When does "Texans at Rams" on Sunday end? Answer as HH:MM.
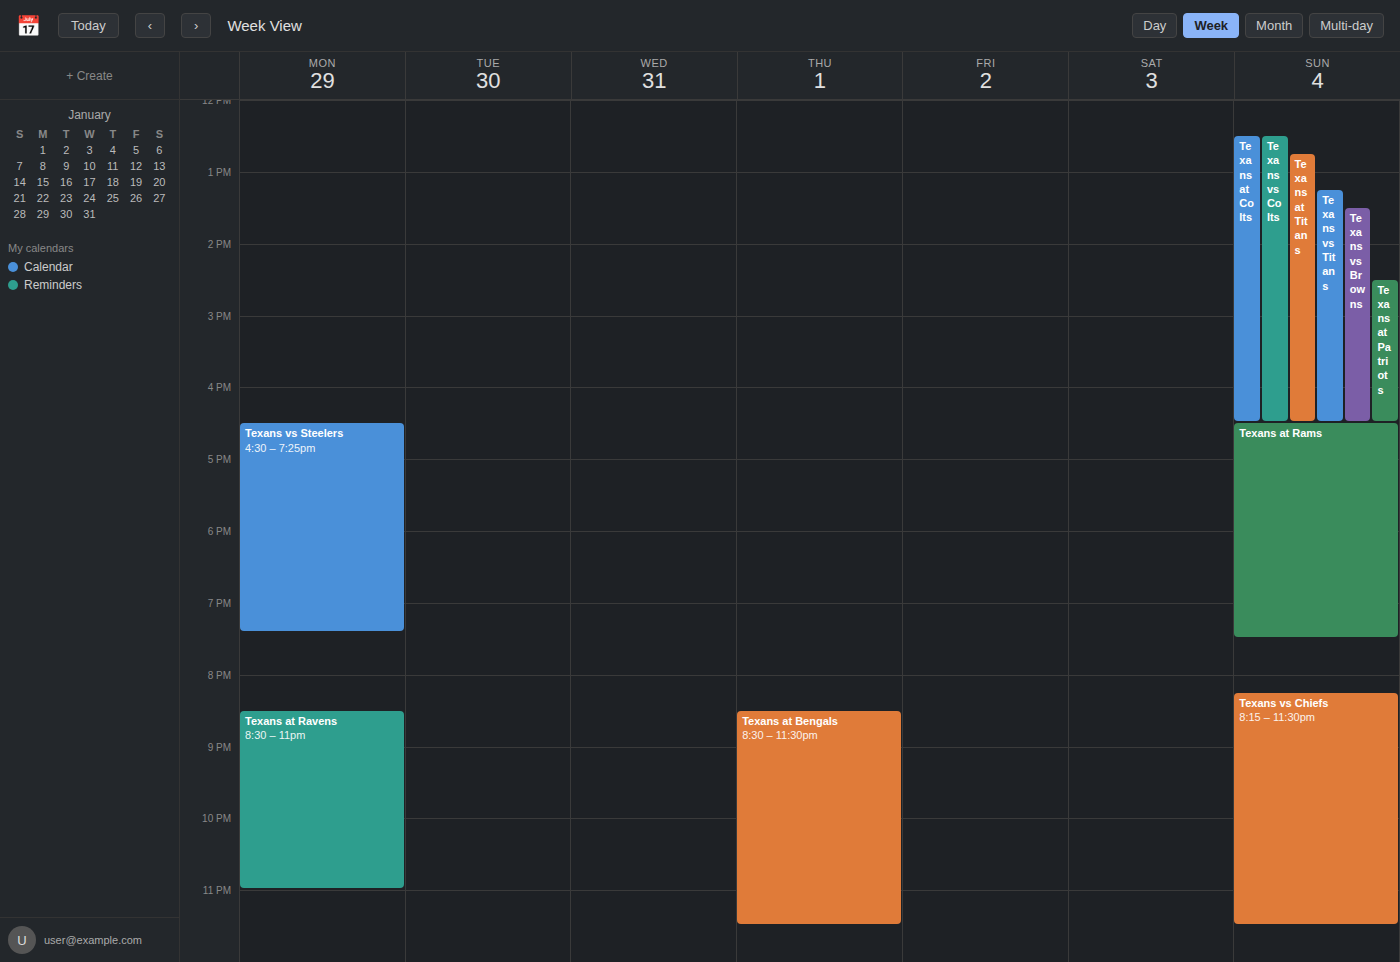
19:30